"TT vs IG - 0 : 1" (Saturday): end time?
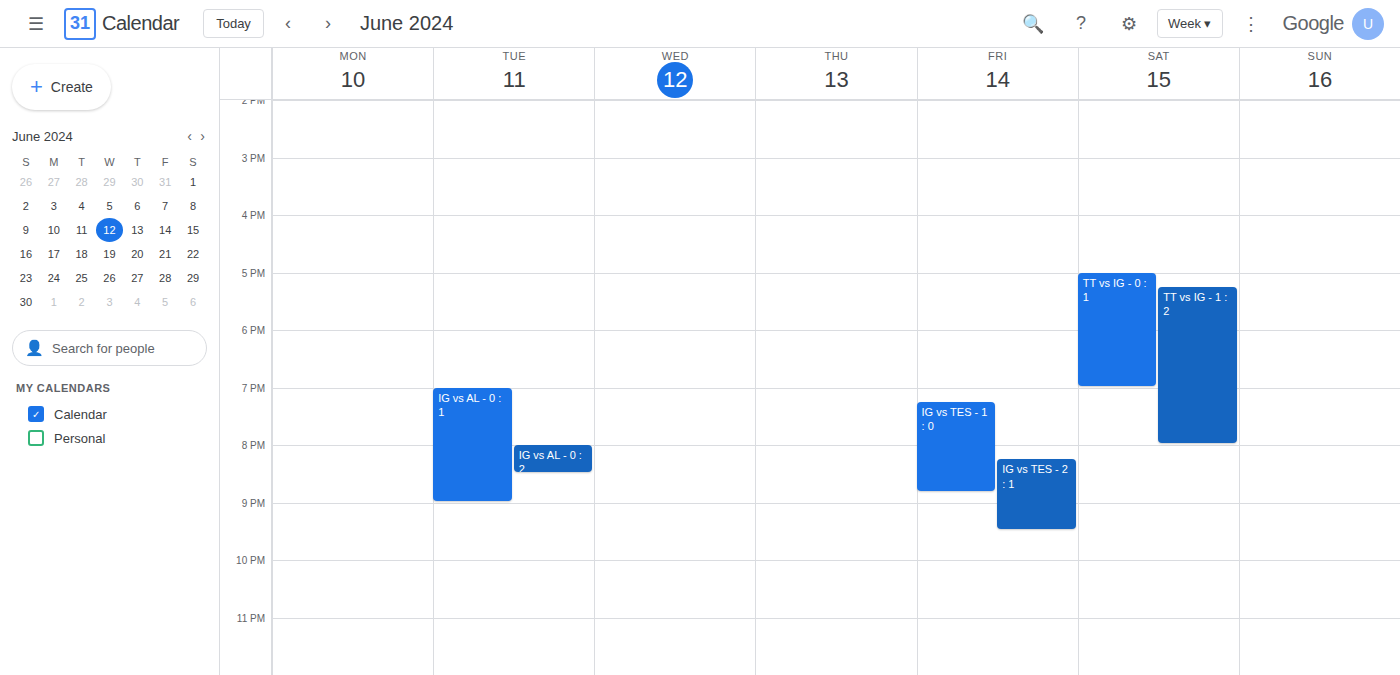
7:00 PM